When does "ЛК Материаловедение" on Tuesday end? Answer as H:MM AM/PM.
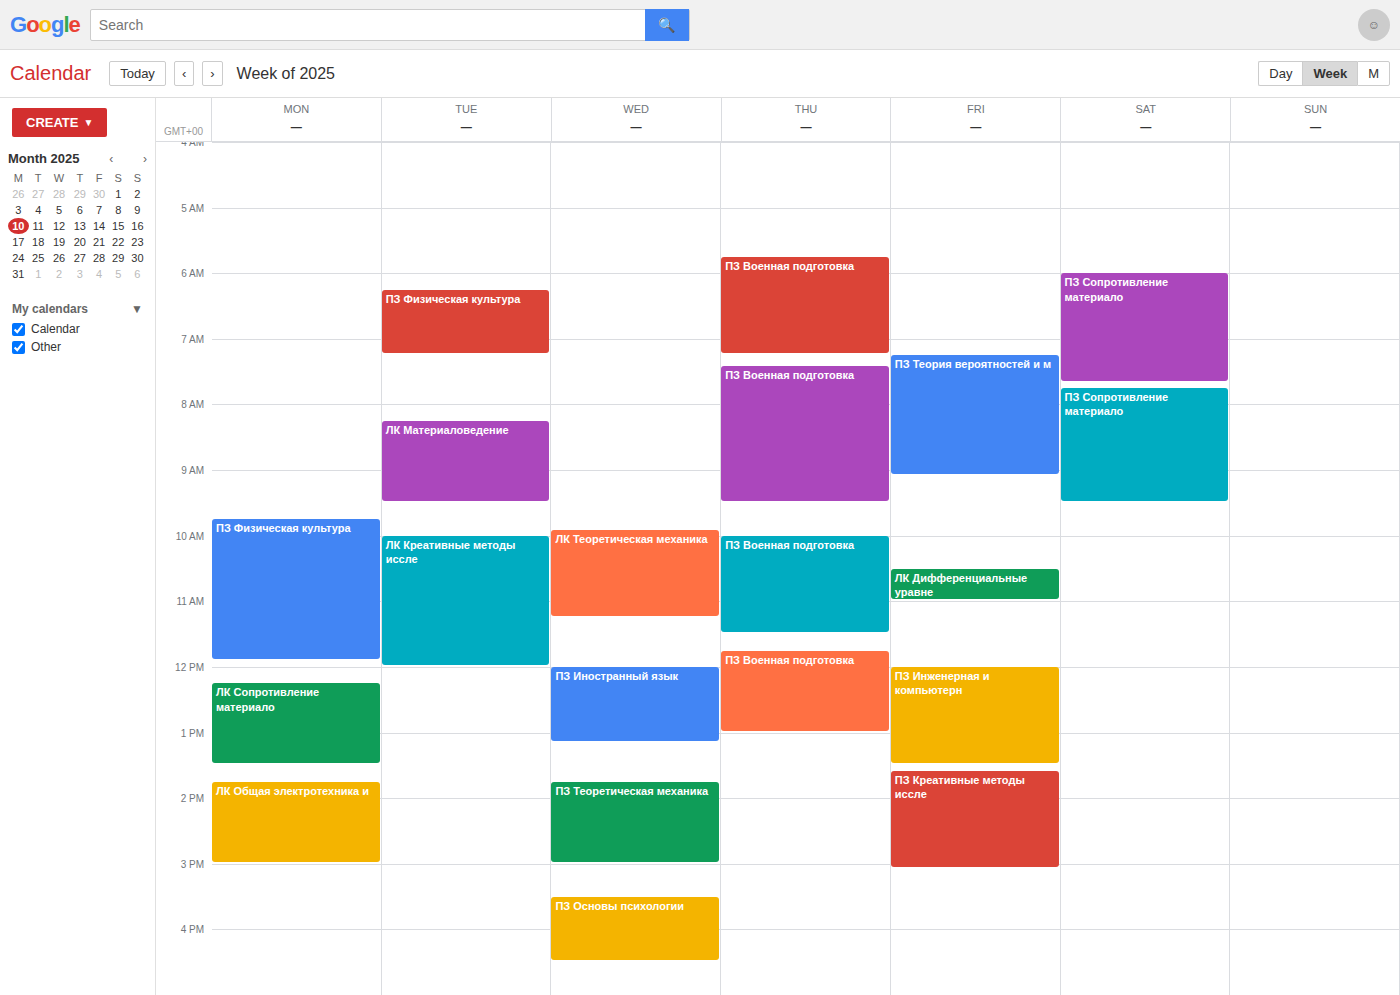
9:30 AM